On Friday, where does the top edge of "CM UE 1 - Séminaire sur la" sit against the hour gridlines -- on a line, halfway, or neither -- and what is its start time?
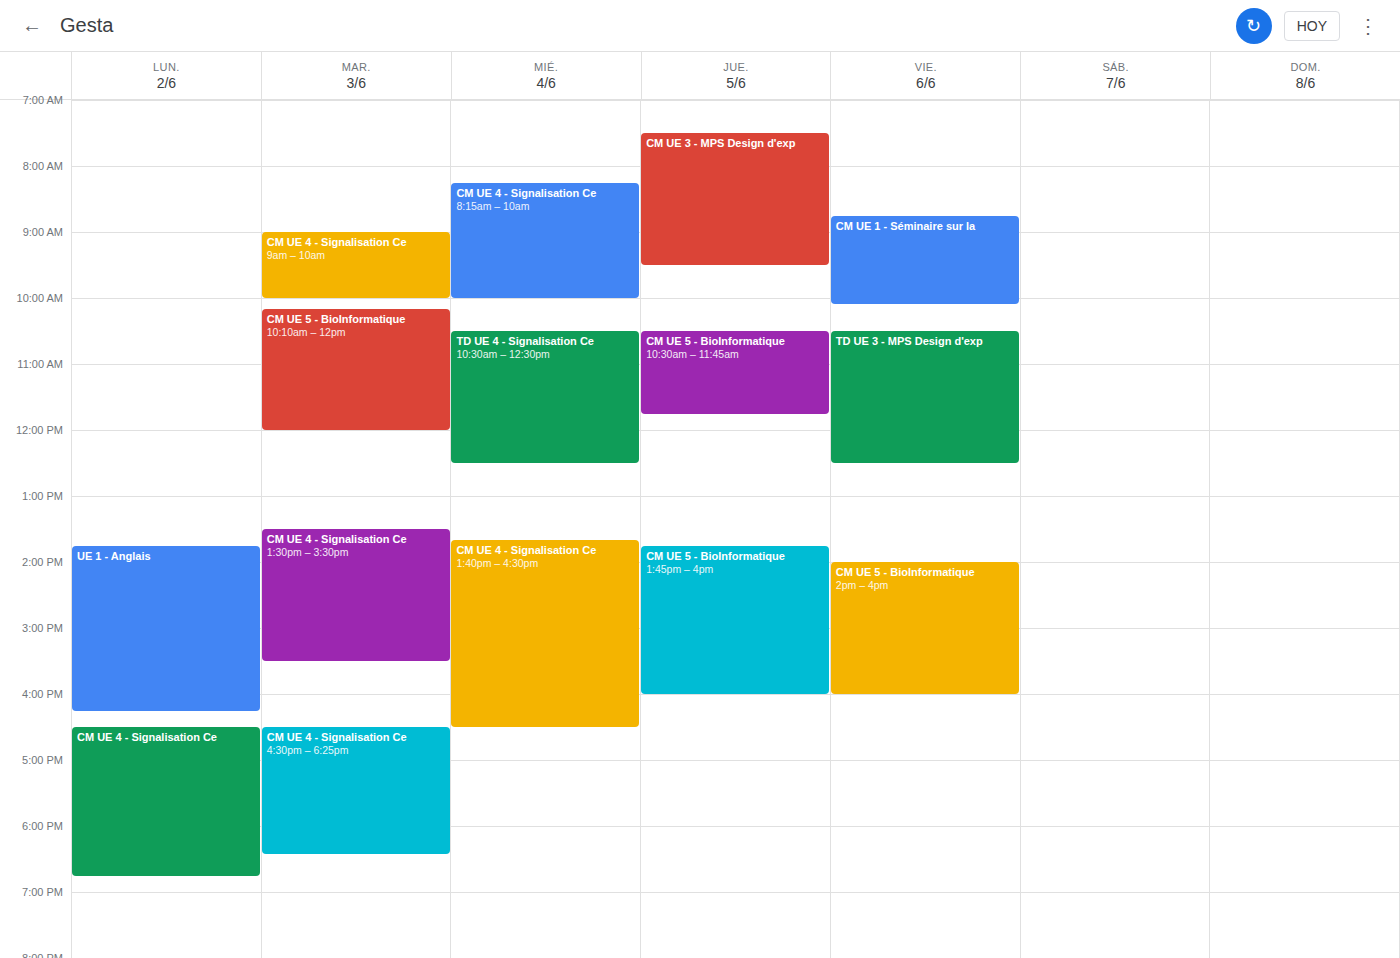
8:45 AM -- neither: three quarters of the way from the 8 AM line to the 9 AM line.